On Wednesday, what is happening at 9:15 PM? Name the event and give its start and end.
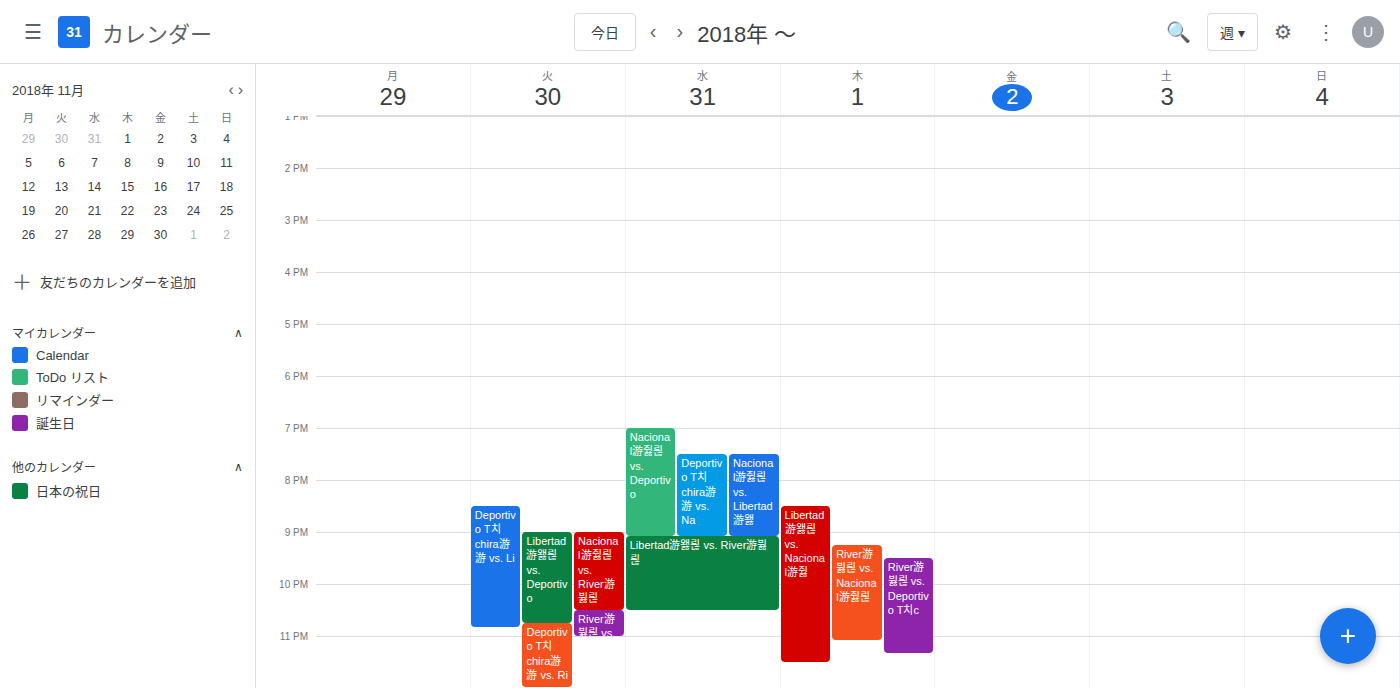
"Libertad游왫릖 vs. River游뷣릖", 9:05 PM to 10:30 PM